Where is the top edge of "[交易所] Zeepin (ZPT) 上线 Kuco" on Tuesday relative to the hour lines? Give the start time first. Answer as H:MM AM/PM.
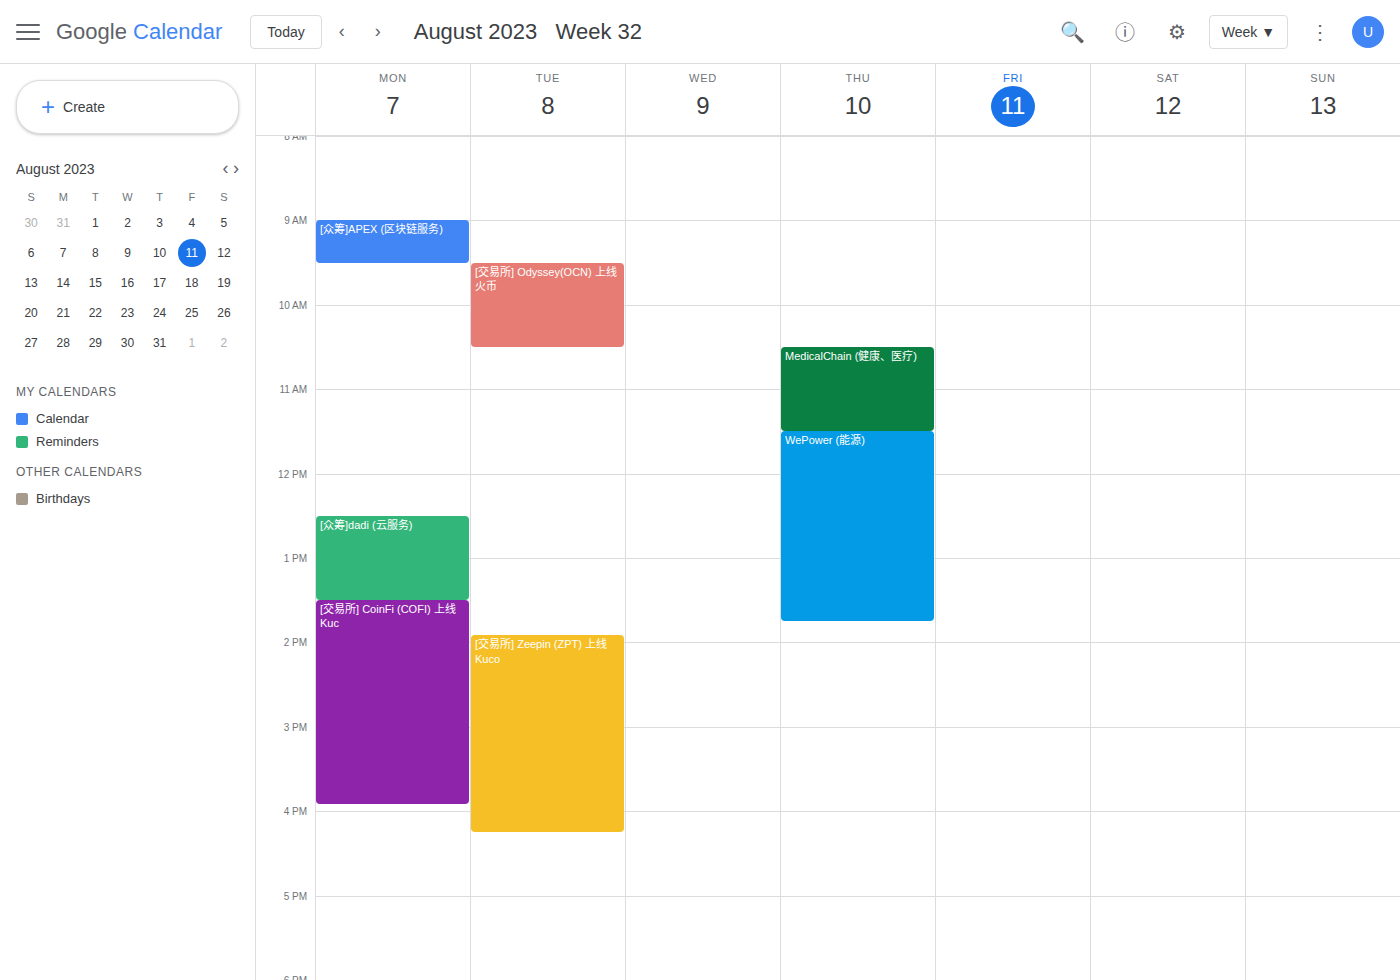
1:55 PM -- neither: 55 minutes below the 1 PM line and 5 minutes above the 2 PM line.